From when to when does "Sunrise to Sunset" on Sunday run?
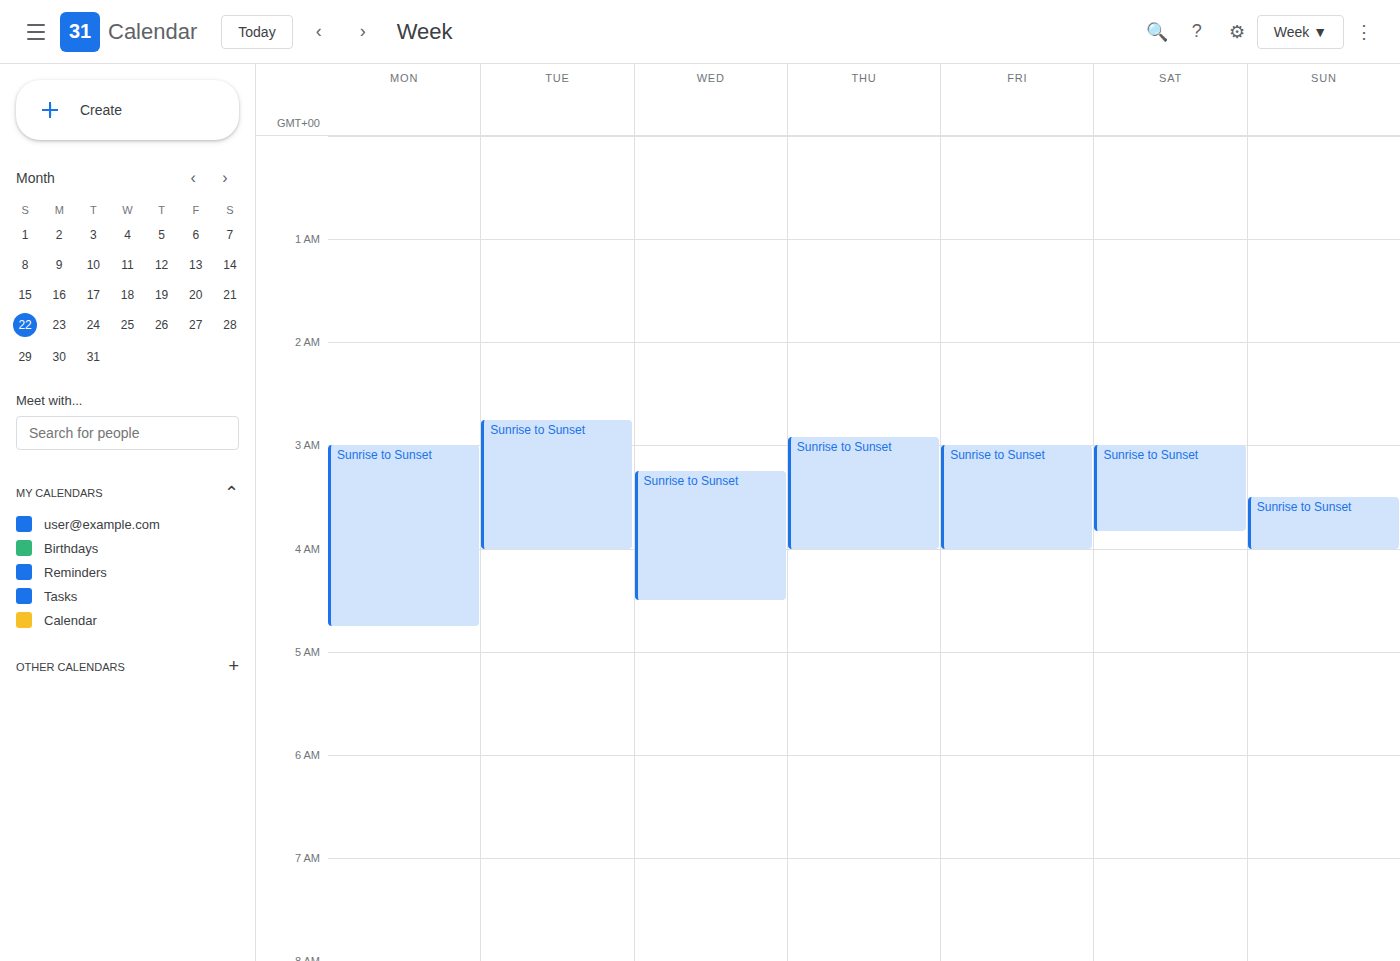
3:30 AM to 4:00 AM